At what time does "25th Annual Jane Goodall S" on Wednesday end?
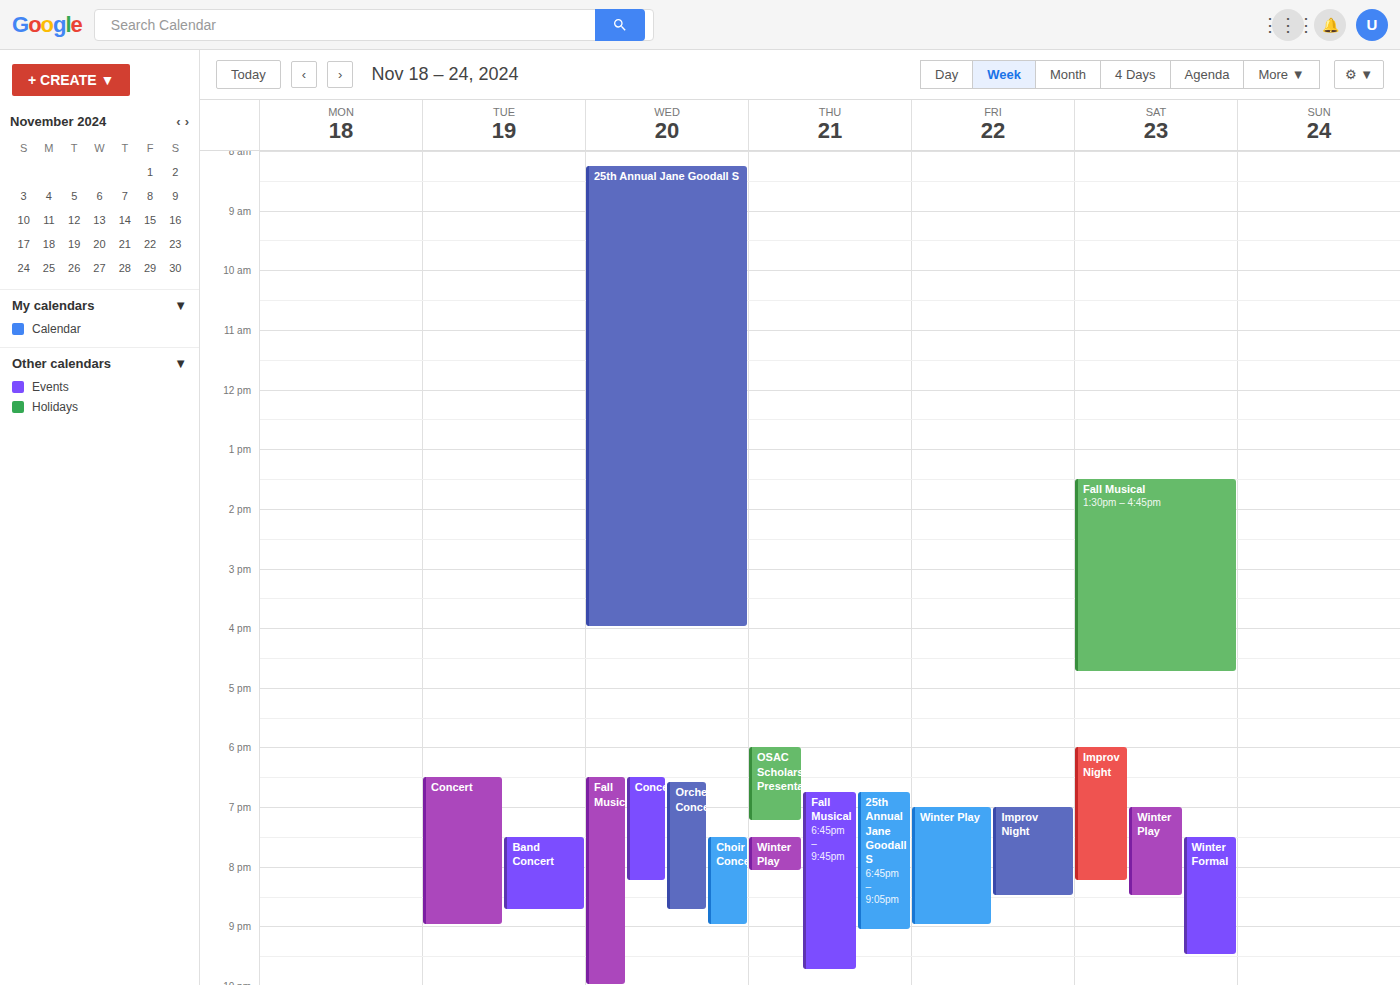
4:00 PM